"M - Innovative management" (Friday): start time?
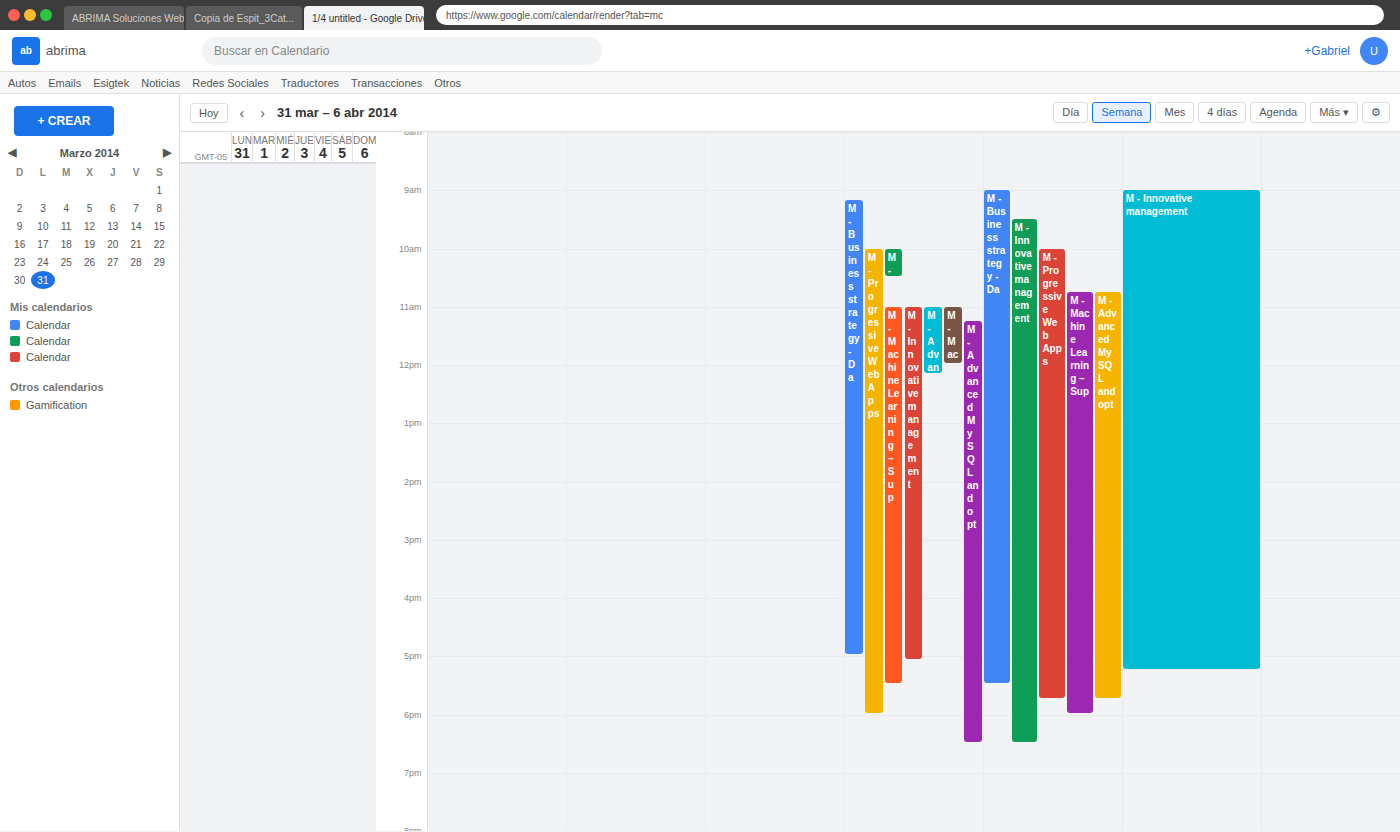
9:30 AM